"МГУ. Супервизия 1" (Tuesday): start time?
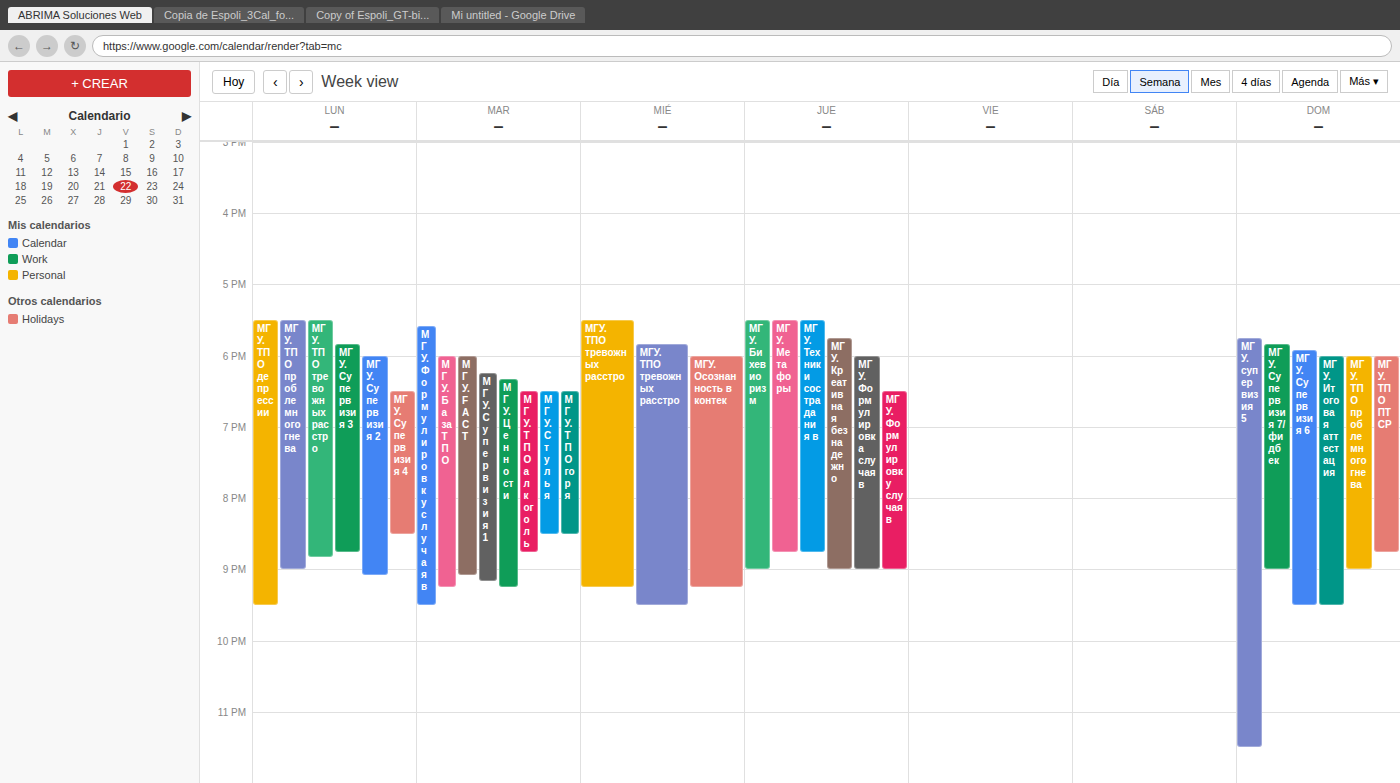
6:15 PM